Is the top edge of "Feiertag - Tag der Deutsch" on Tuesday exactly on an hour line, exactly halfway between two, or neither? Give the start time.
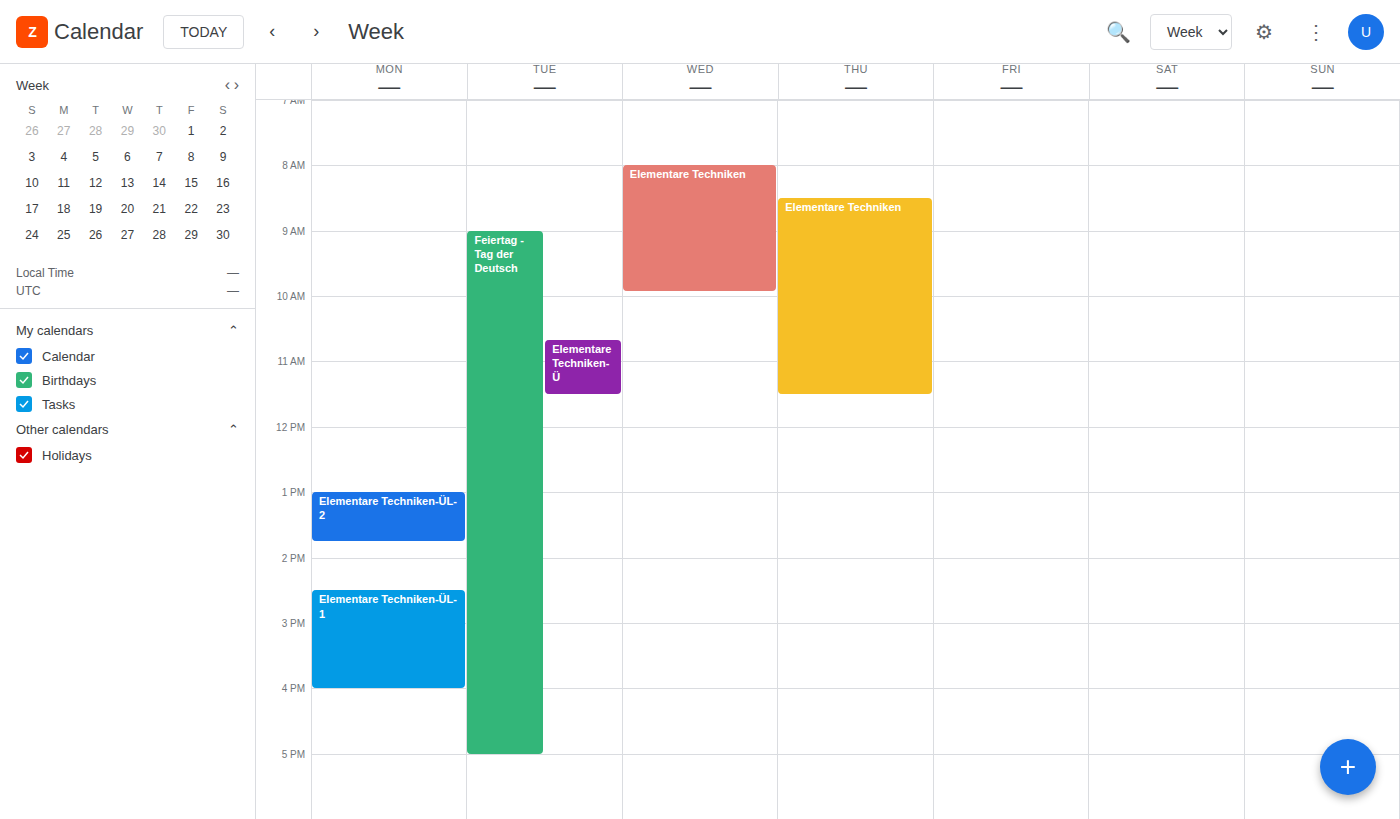
9:00 AM -- exactly on the 9 AM line.